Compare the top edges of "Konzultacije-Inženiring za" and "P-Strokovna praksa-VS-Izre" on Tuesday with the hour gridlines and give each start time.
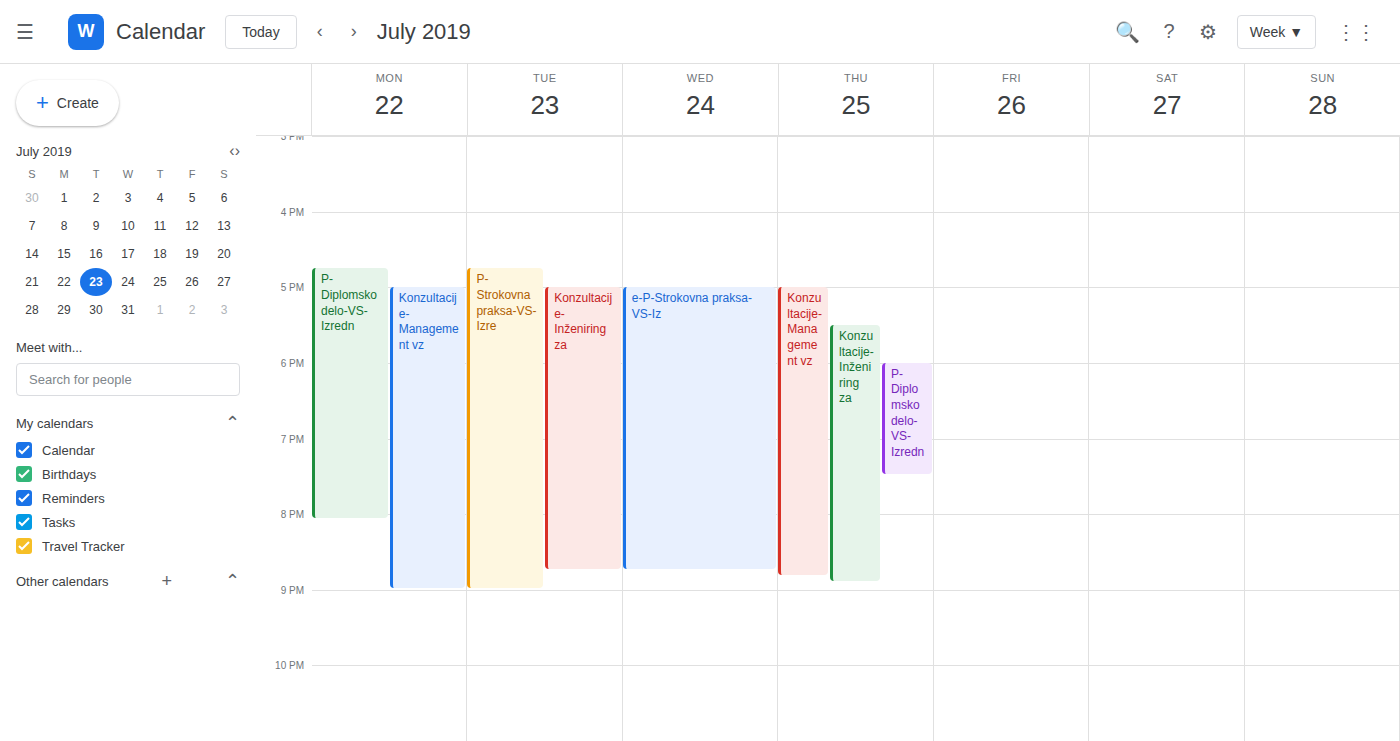
"Konzultacije-Inženiring za": 5:00 PM, exactly on the 5 PM line. "P-Strokovna praksa-VS-Izre": 4:45 PM, neither: three quarters of the way from the 4 PM line to the 5 PM line.